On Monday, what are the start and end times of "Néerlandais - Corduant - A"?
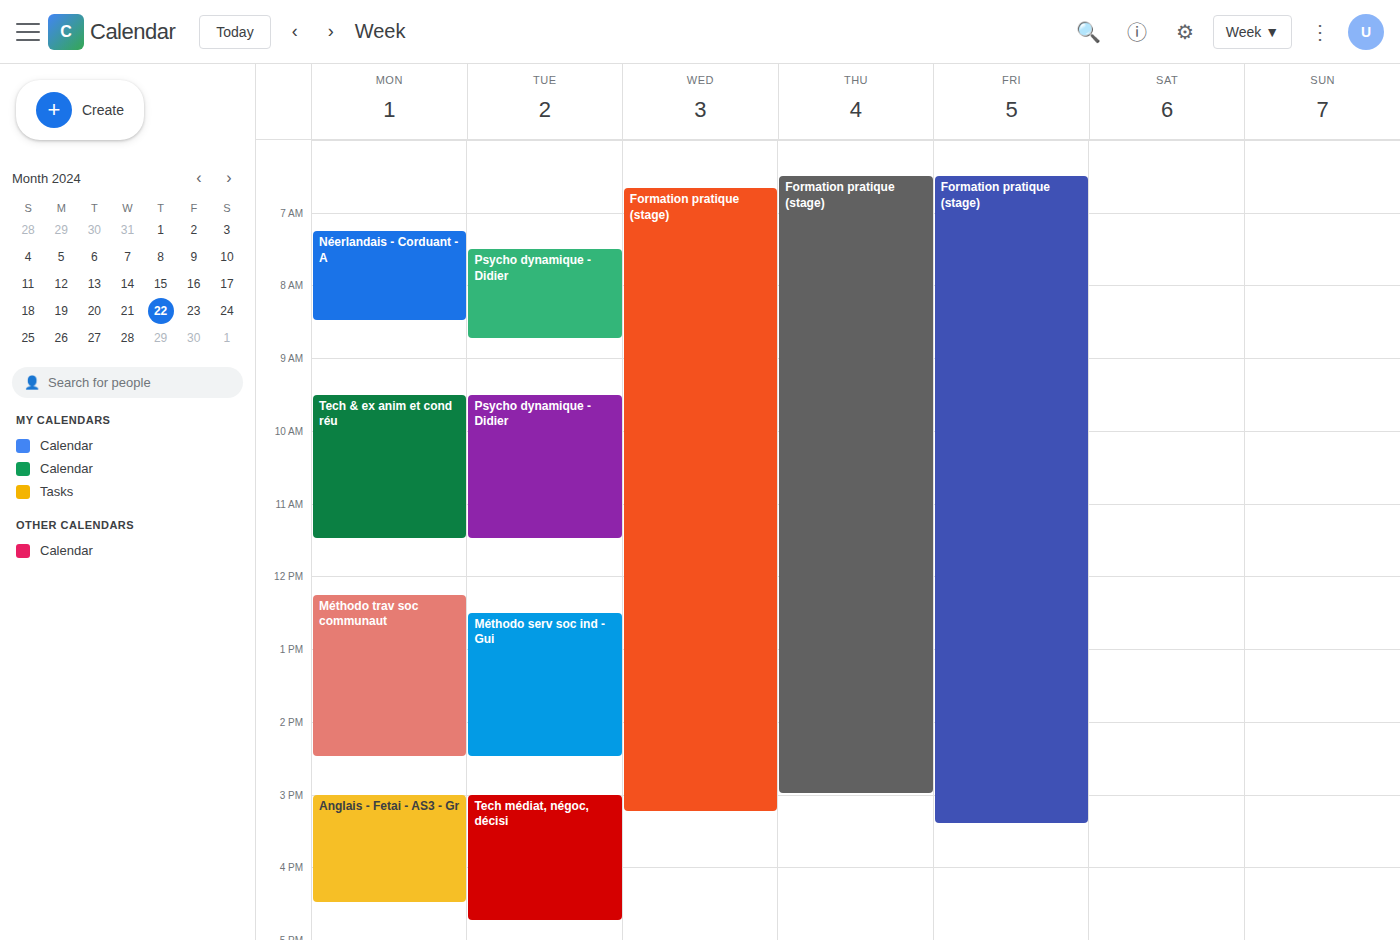
07:15 to 08:30